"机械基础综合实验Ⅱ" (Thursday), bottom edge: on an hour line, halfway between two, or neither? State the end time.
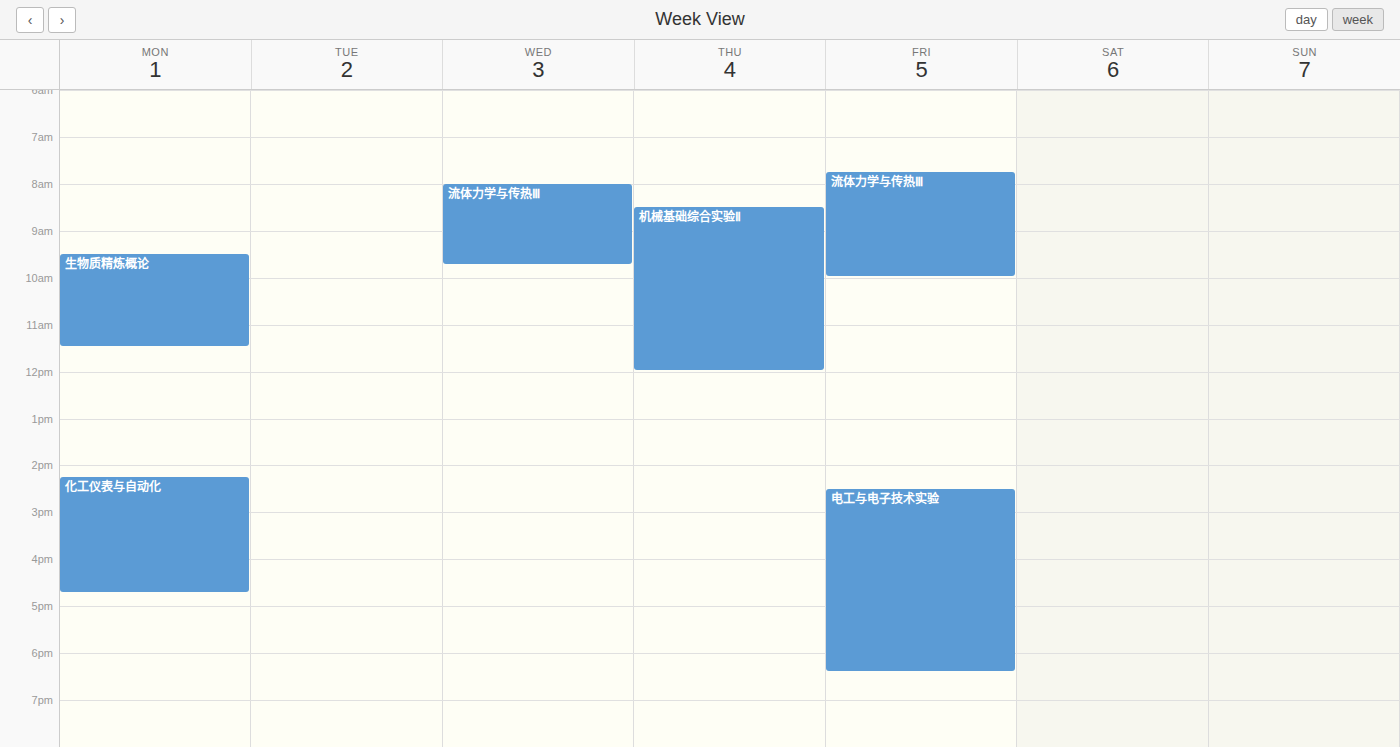
12:00 PM -- exactly on the 12 PM line.